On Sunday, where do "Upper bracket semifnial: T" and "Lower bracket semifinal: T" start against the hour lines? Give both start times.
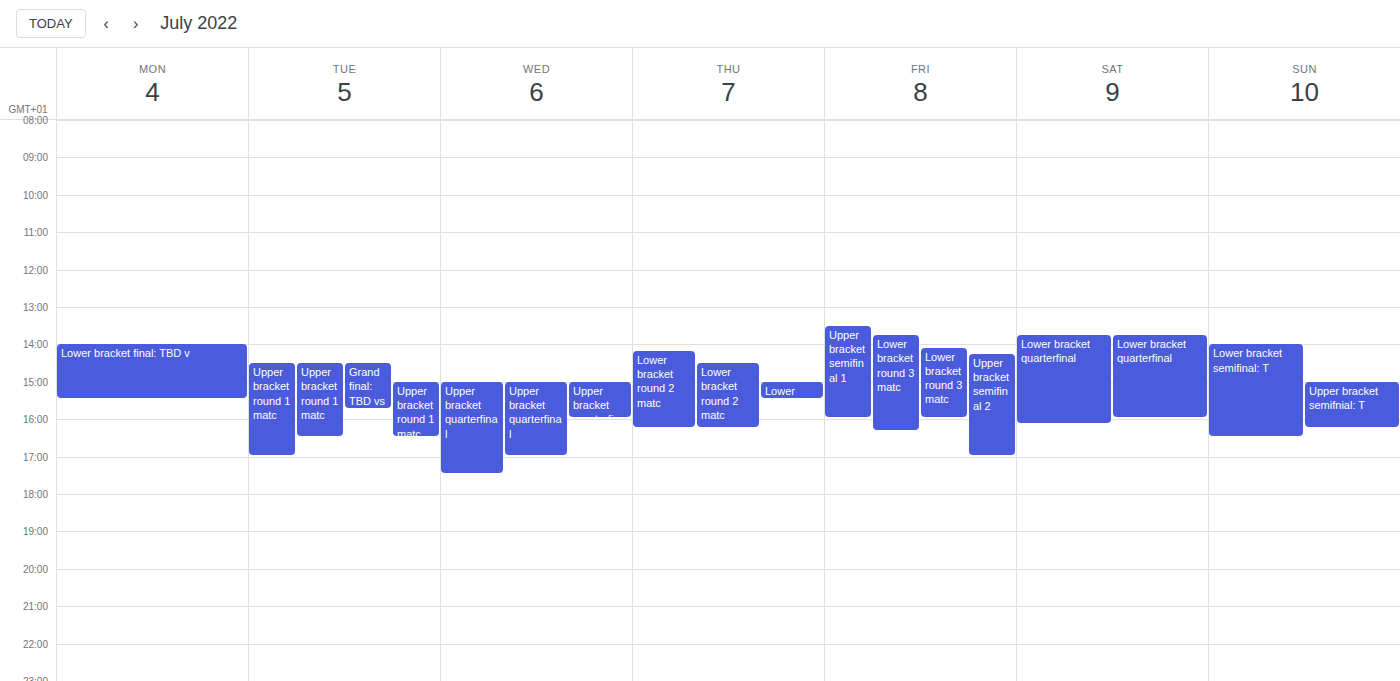
"Upper bracket semifnial: T": 3:00 PM, exactly on the 3 PM line. "Lower bracket semifinal: T": 2:00 PM, exactly on the 2 PM line.